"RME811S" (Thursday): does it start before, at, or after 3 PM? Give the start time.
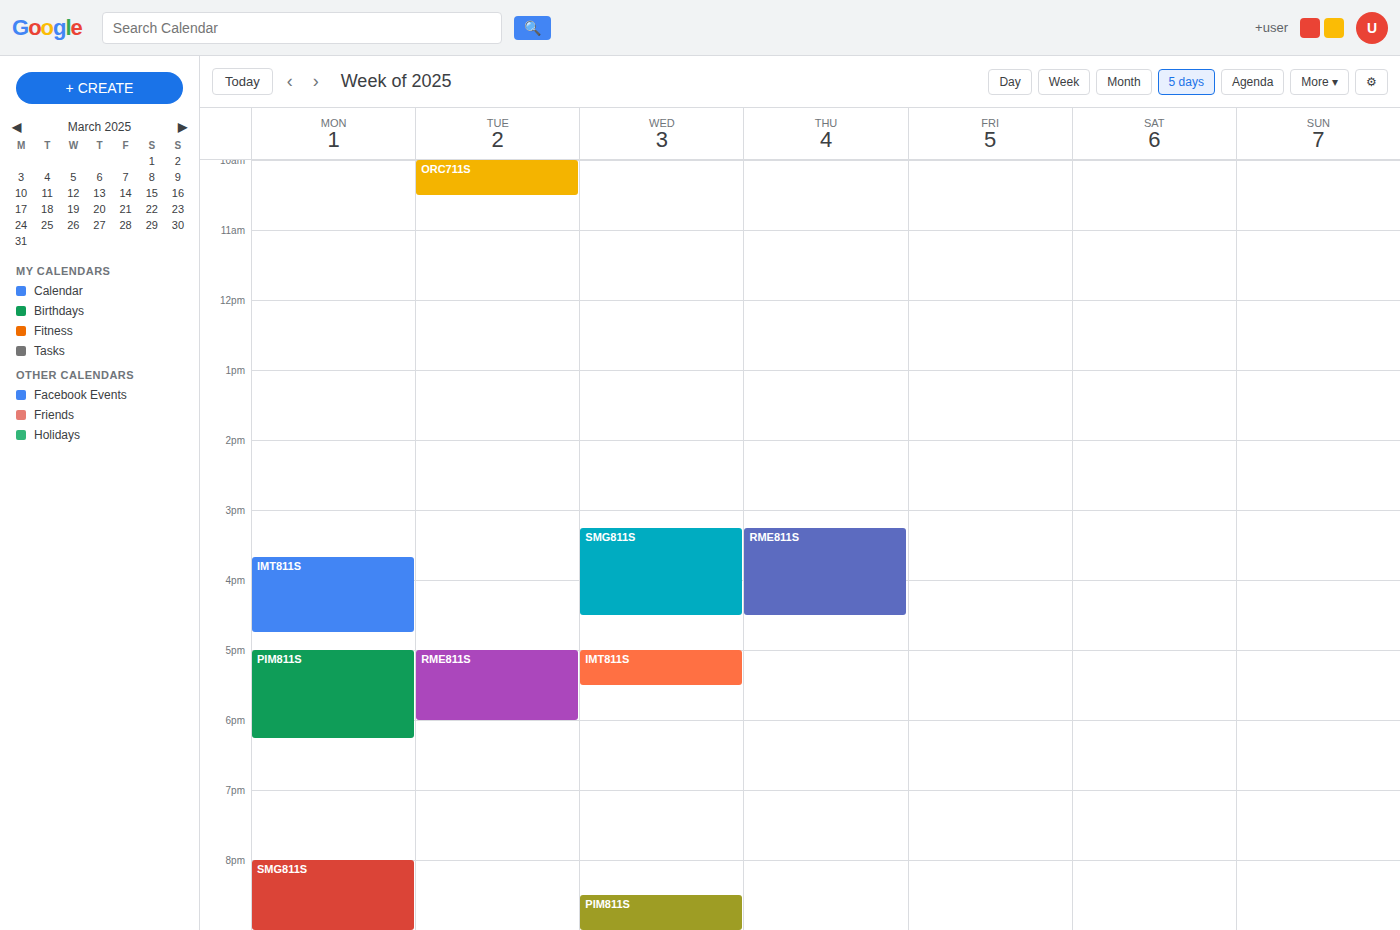
3:15 PM -- after 3 PM, 15 minutes below the 3 PM line.